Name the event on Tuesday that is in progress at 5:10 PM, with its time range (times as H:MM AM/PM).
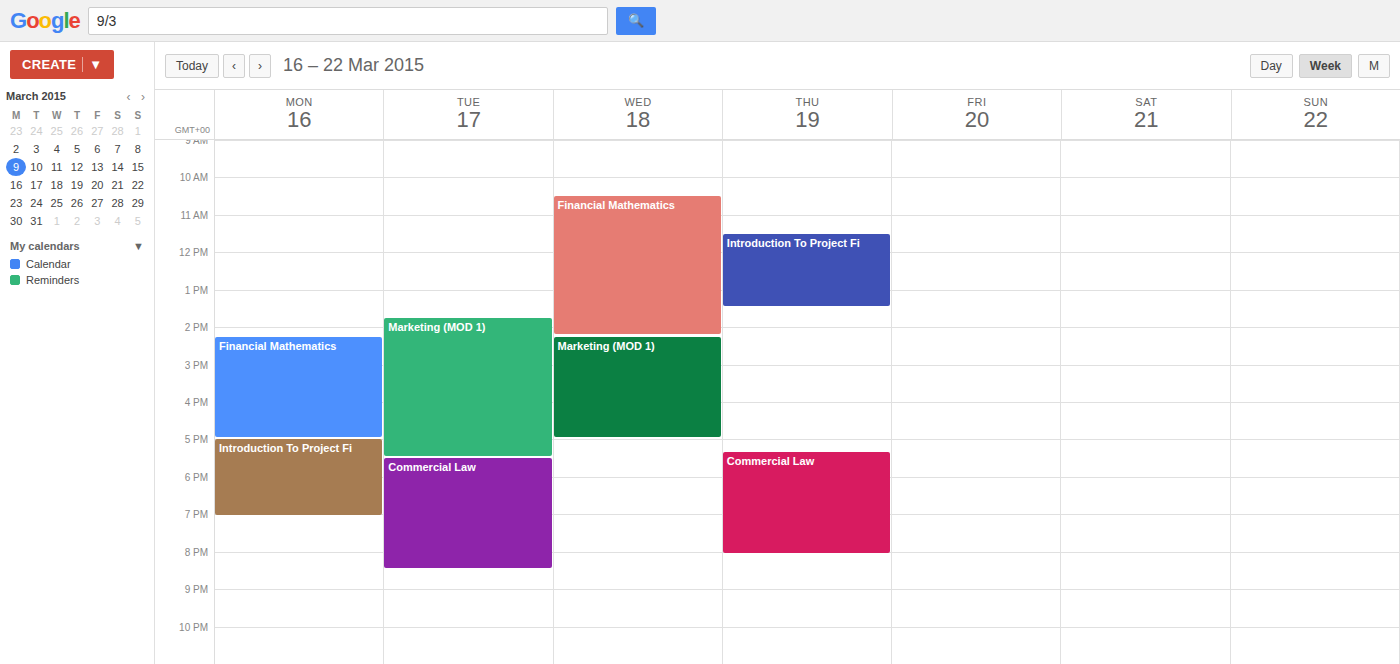
"Marketing (MOD 1)", 1:45 PM to 5:30 PM